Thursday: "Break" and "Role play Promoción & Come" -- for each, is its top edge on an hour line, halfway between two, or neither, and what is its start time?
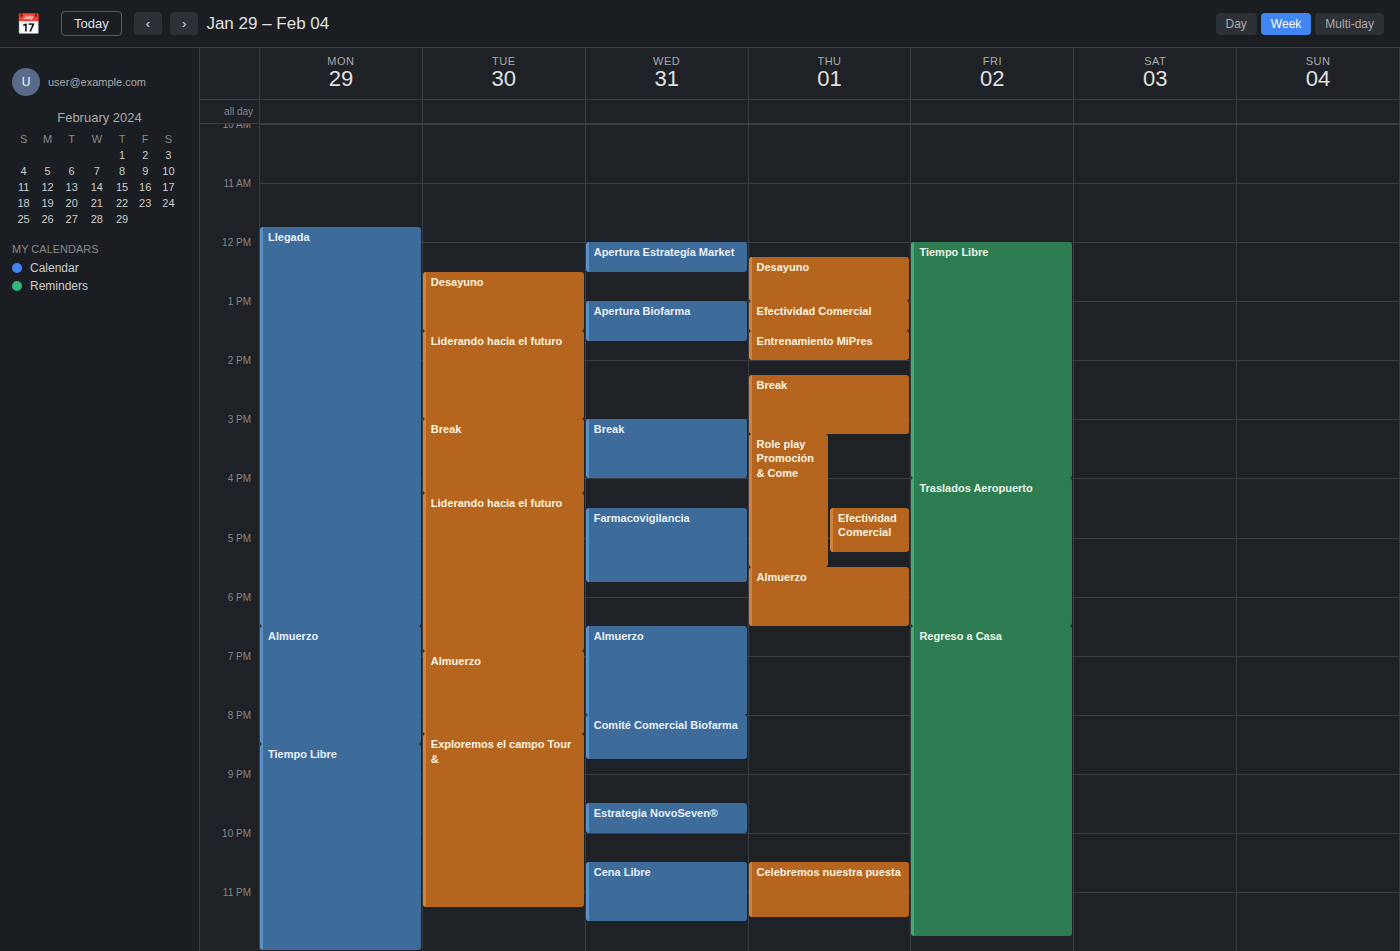
"Break": 2:15 PM, neither: a quarter of the way from the 2 PM line to the 3 PM line. "Role play Promoción & Come": 3:15 PM, neither: a quarter of the way from the 3 PM line to the 4 PM line.